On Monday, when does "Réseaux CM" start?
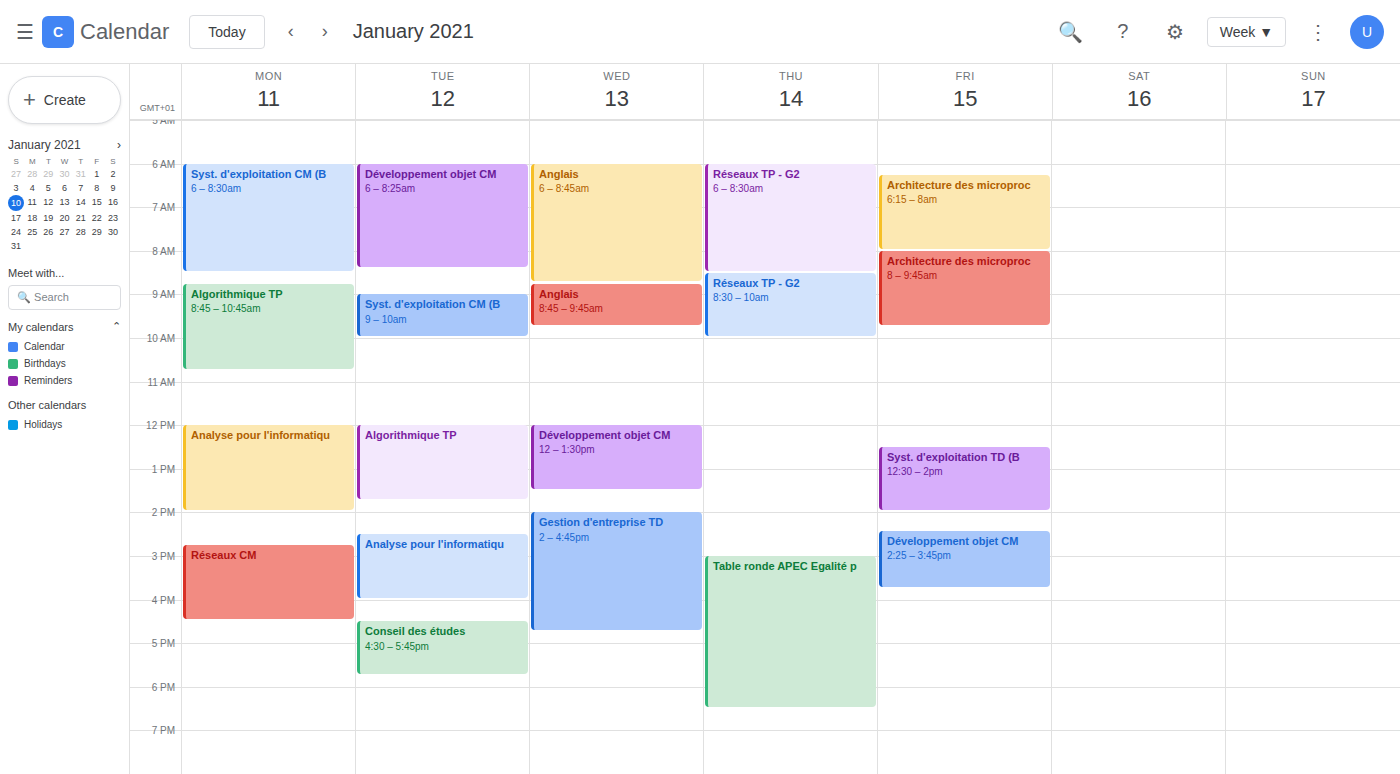
2:45 PM